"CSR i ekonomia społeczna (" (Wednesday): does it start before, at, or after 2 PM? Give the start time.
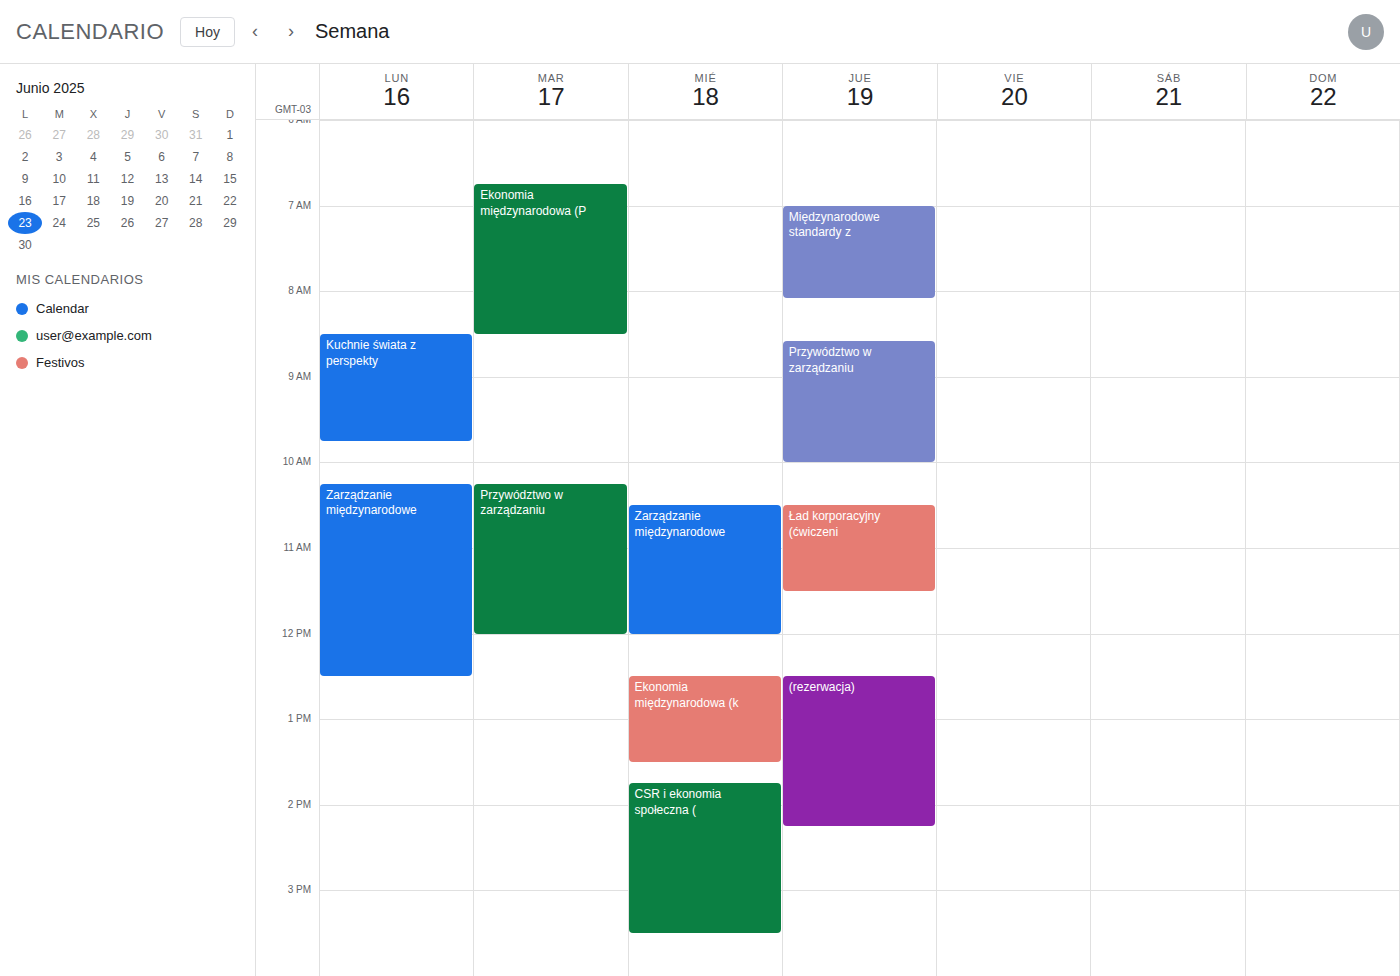
1:45 PM -- before 2 PM, 15 minutes above the 2 PM line.